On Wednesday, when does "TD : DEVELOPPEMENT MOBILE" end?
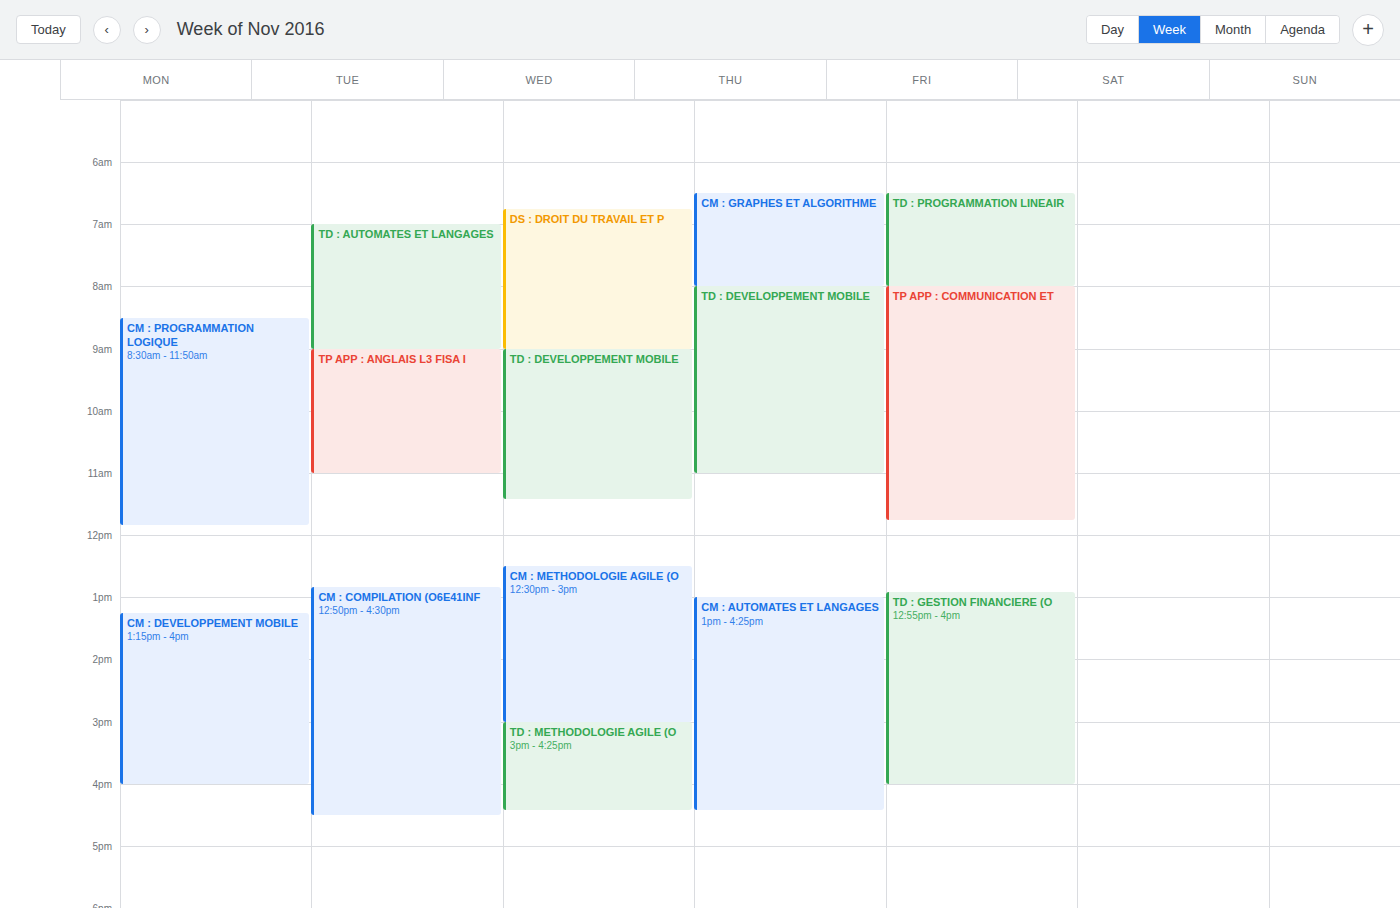
11:25 AM